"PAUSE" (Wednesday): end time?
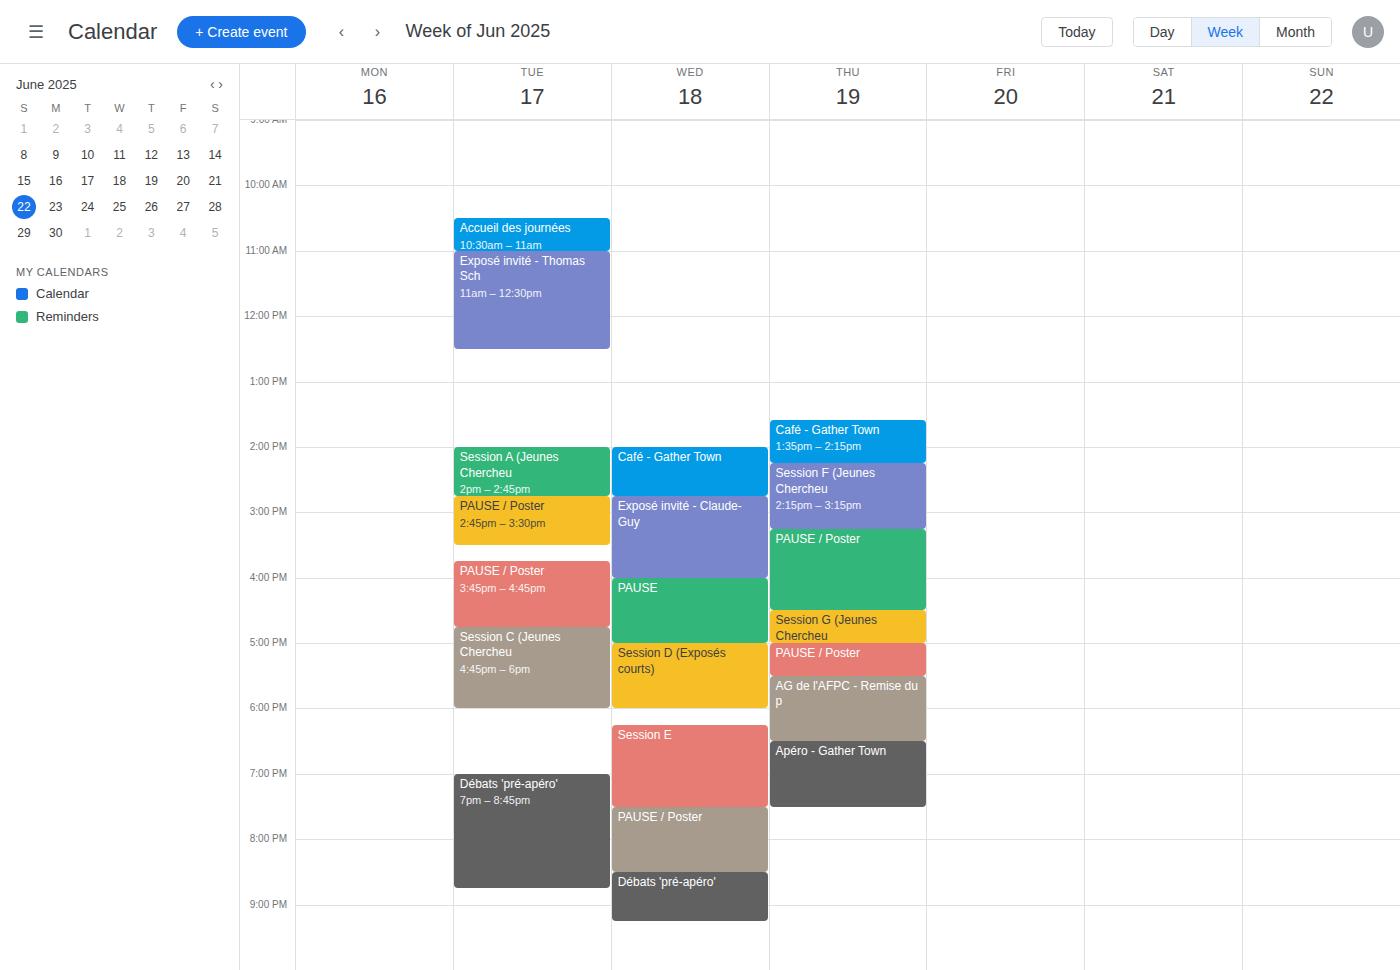
5:00 PM